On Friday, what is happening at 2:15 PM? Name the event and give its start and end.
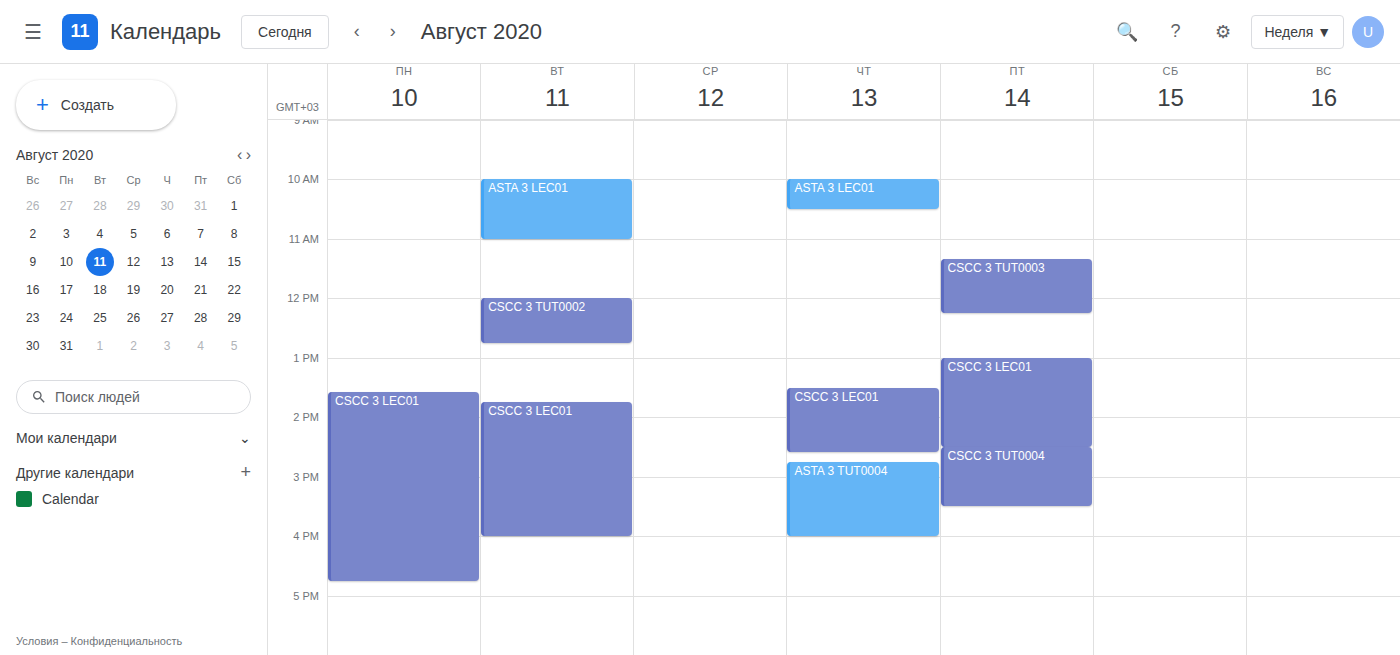
"CSCC 3 LEC01", 1:00 PM to 2:30 PM